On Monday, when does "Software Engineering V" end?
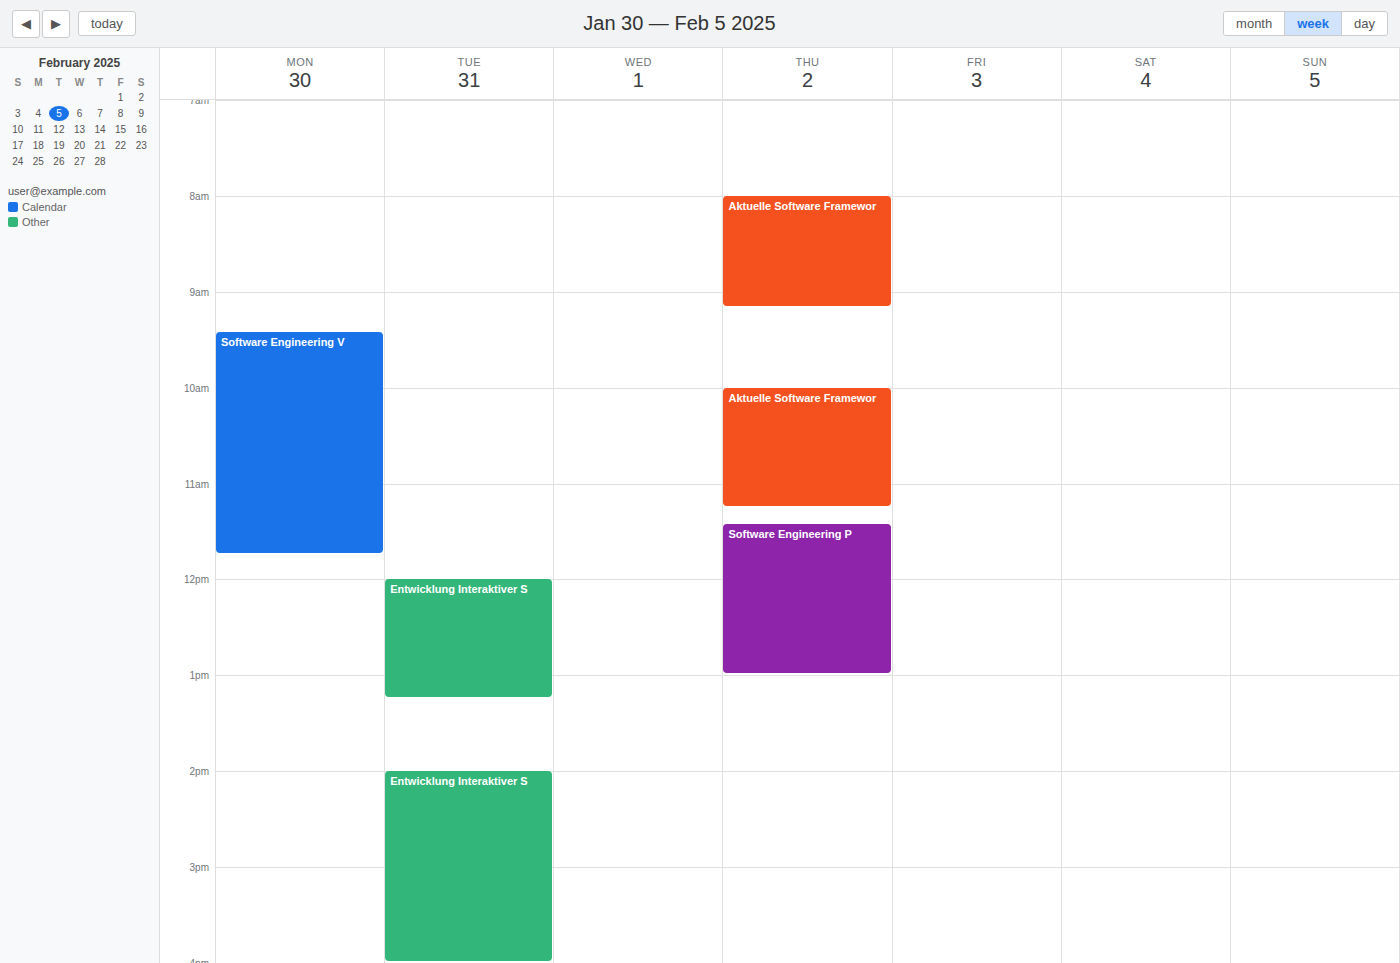
11:45 AM